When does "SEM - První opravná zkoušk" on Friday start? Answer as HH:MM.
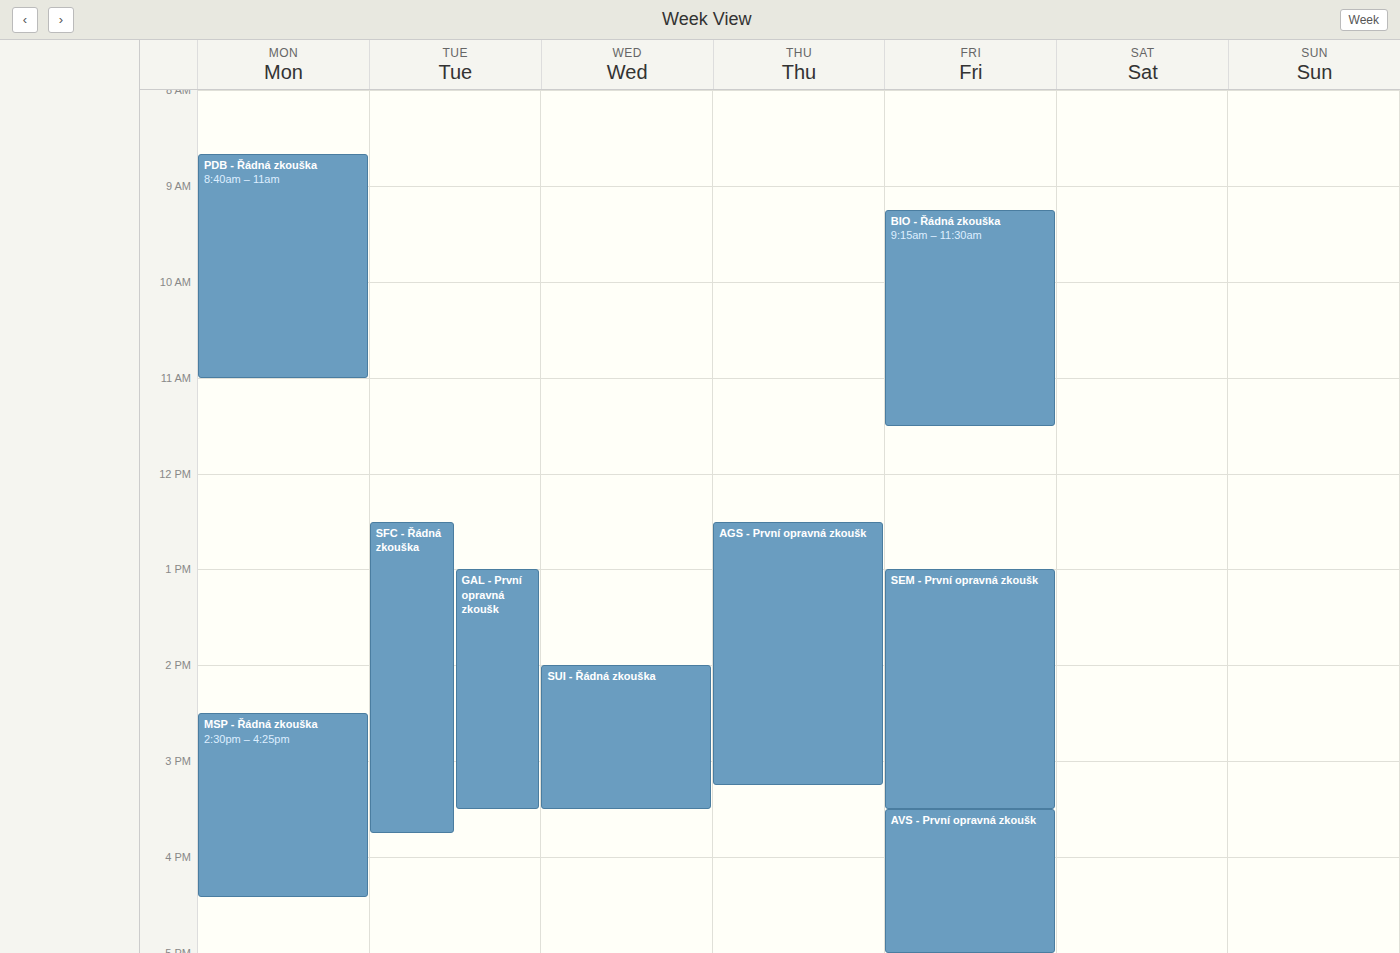
13:00